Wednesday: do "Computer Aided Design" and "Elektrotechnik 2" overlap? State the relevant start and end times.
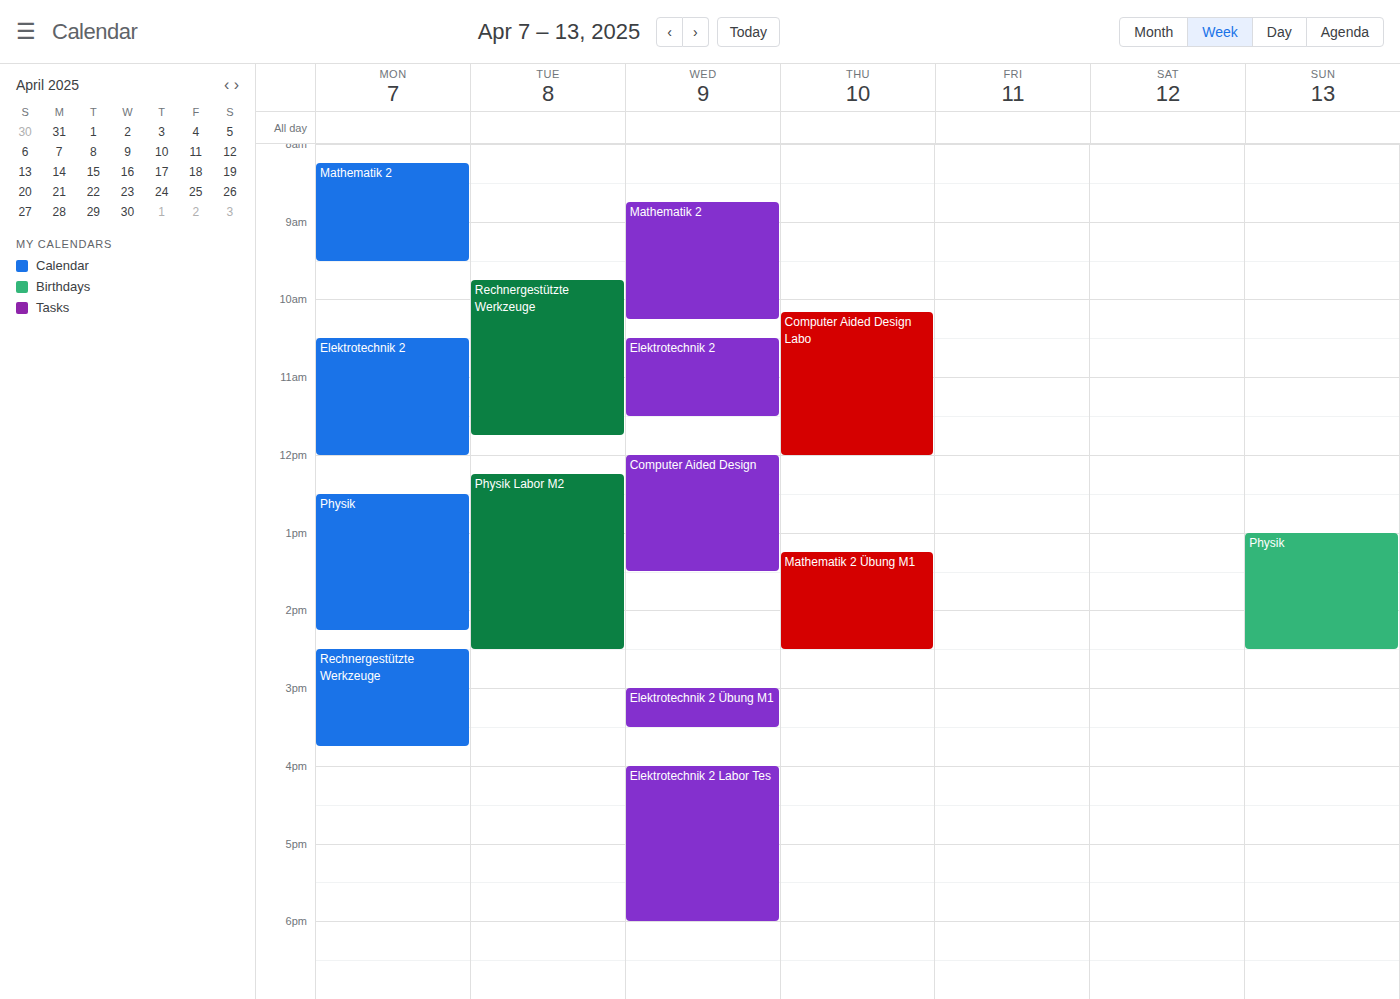
"Elektrotechnik 2" ends at 11:30 AM and "Computer Aided Design" starts at 12:00 PM -- no overlap.